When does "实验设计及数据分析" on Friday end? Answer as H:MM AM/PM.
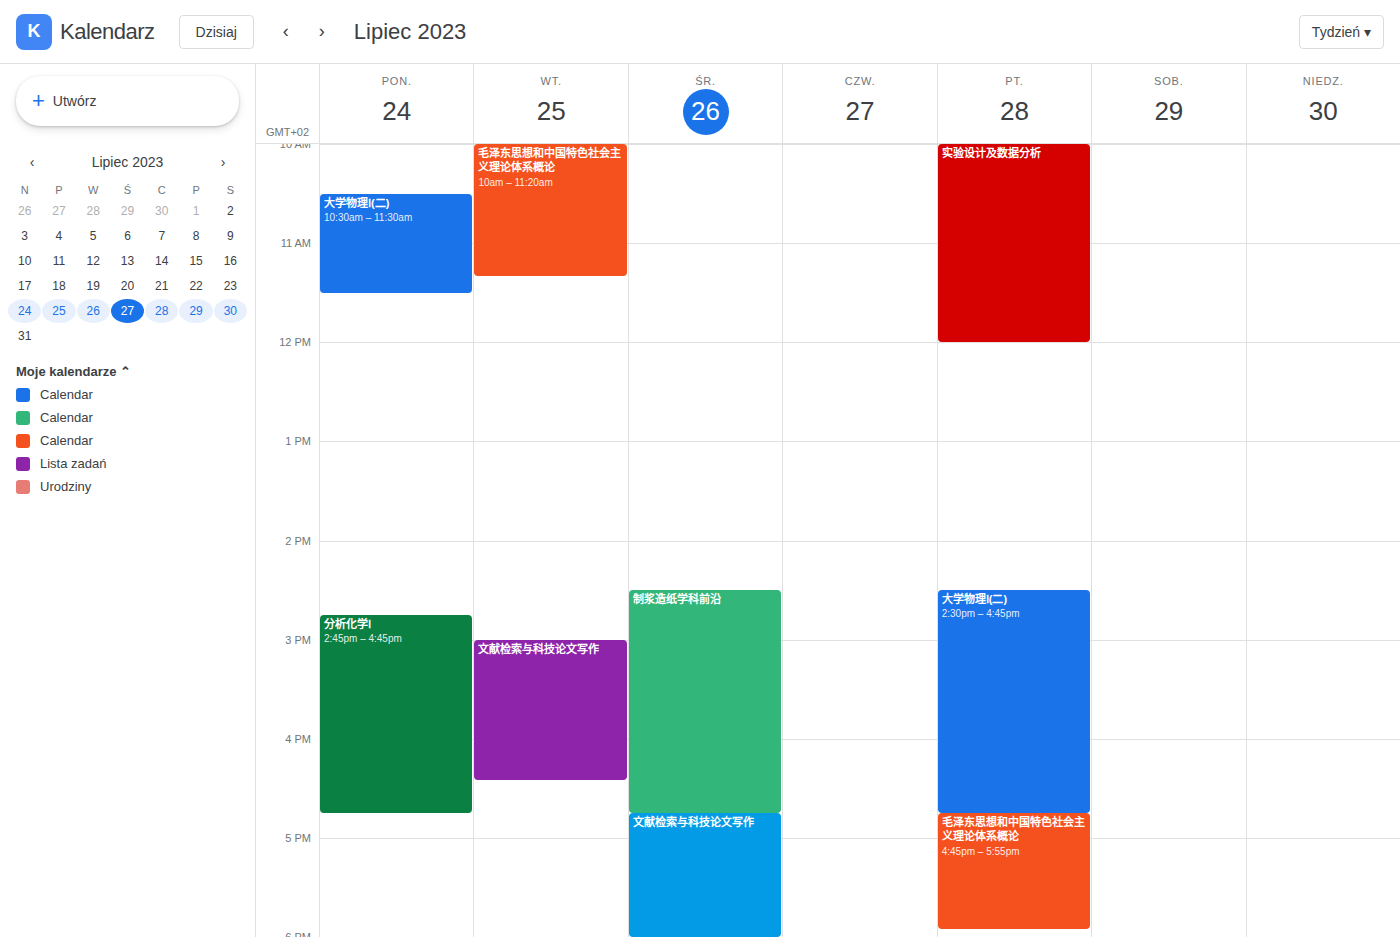
12:00 PM